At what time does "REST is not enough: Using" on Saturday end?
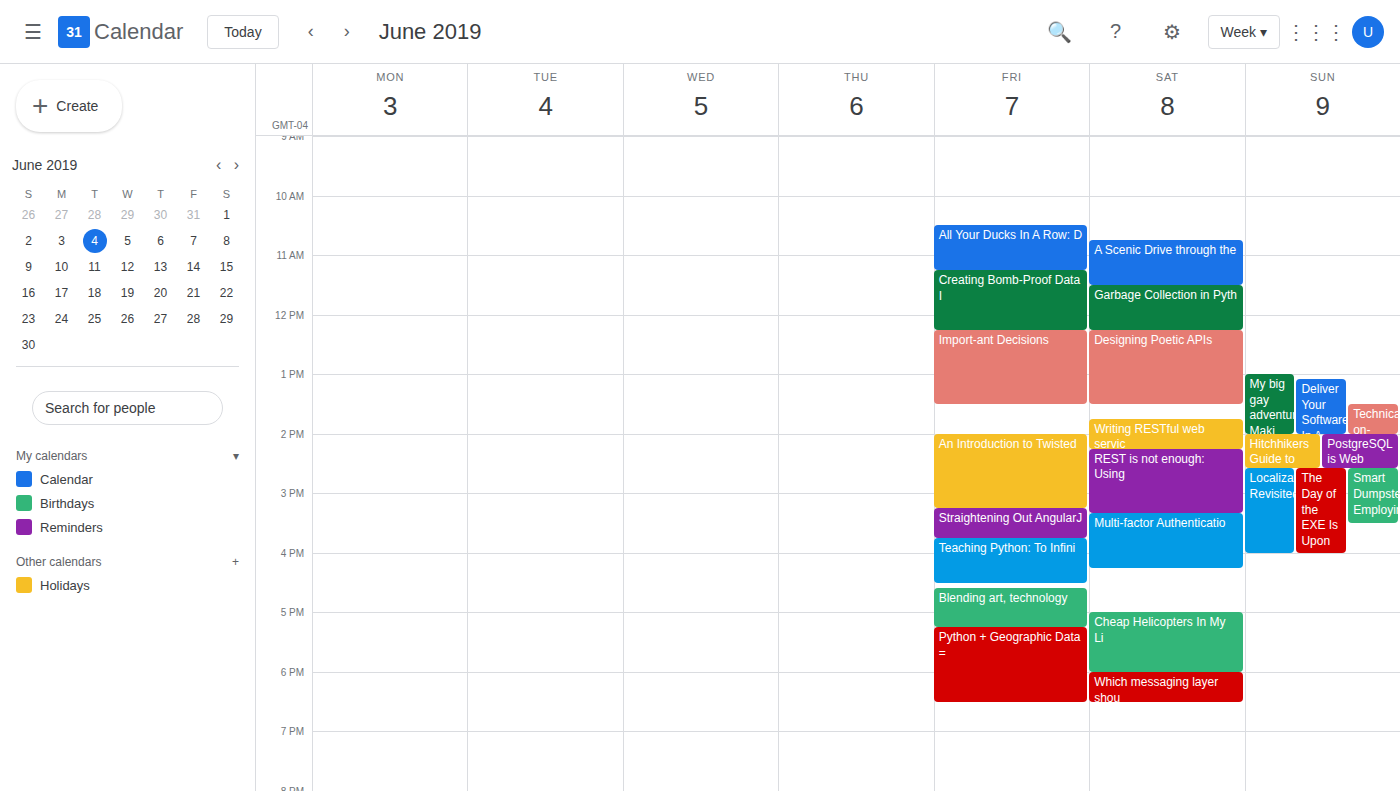
3:20 PM